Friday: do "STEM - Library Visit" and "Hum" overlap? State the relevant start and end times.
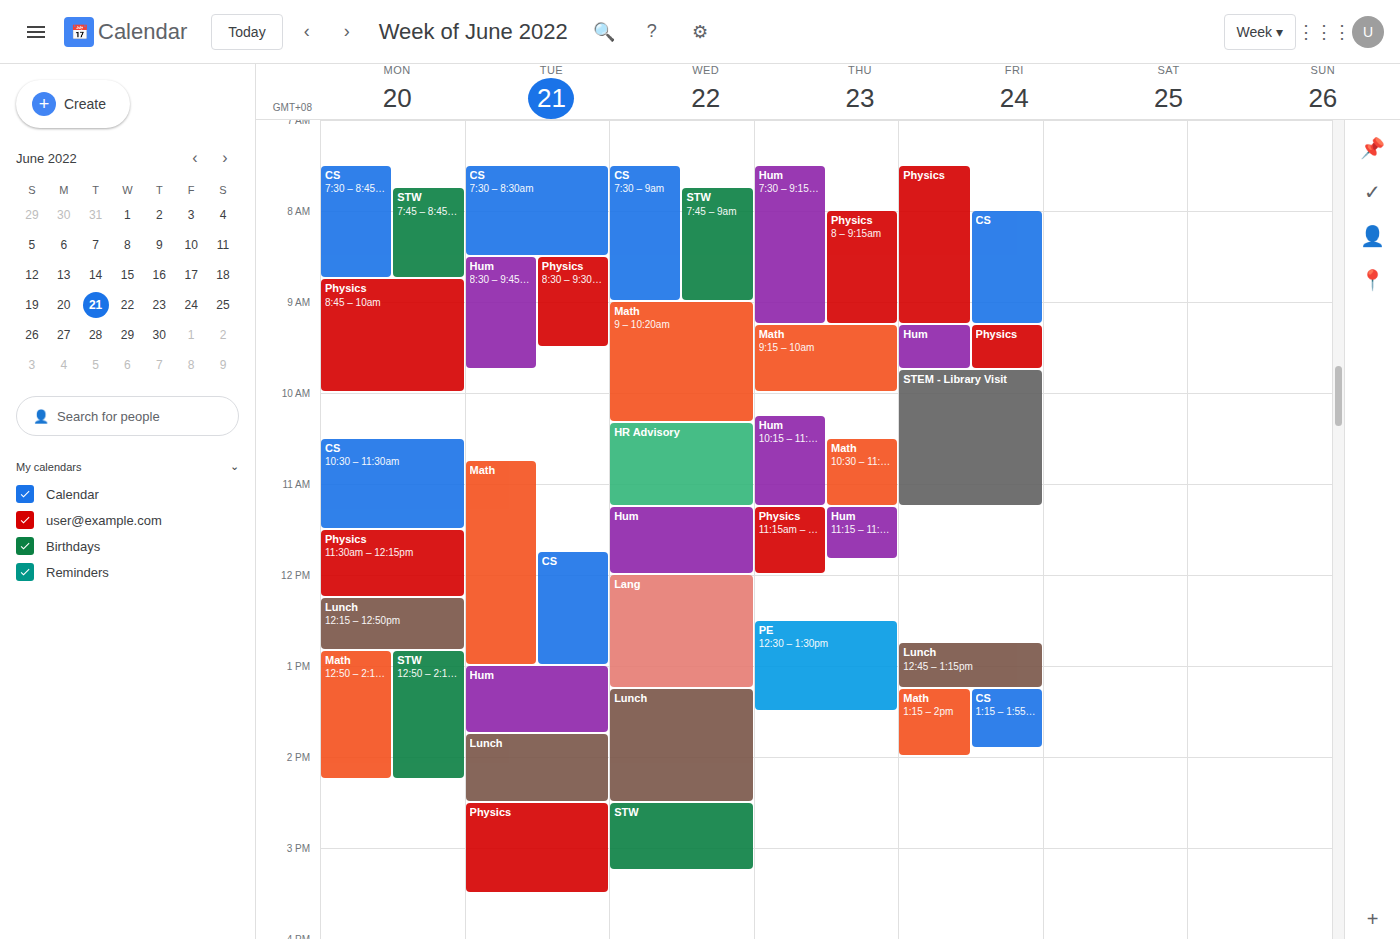
"Hum" ends at 9:45 AM, exactly when "STEM - Library Visit" starts -- they touch but do not overlap.